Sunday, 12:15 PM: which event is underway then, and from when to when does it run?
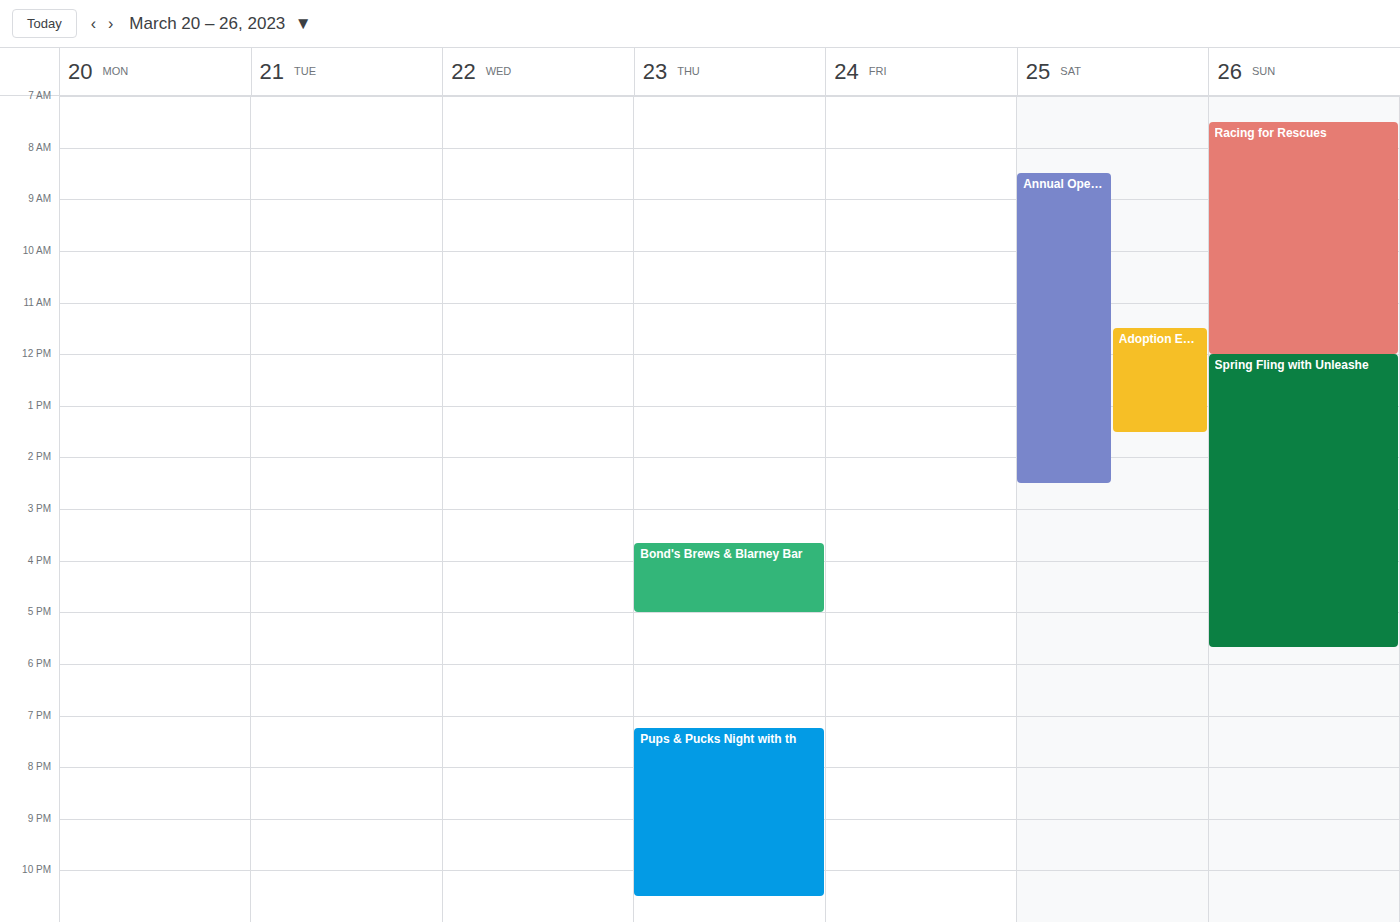
"Spring Fling with Unleashe", 12:00 PM to 5:40 PM